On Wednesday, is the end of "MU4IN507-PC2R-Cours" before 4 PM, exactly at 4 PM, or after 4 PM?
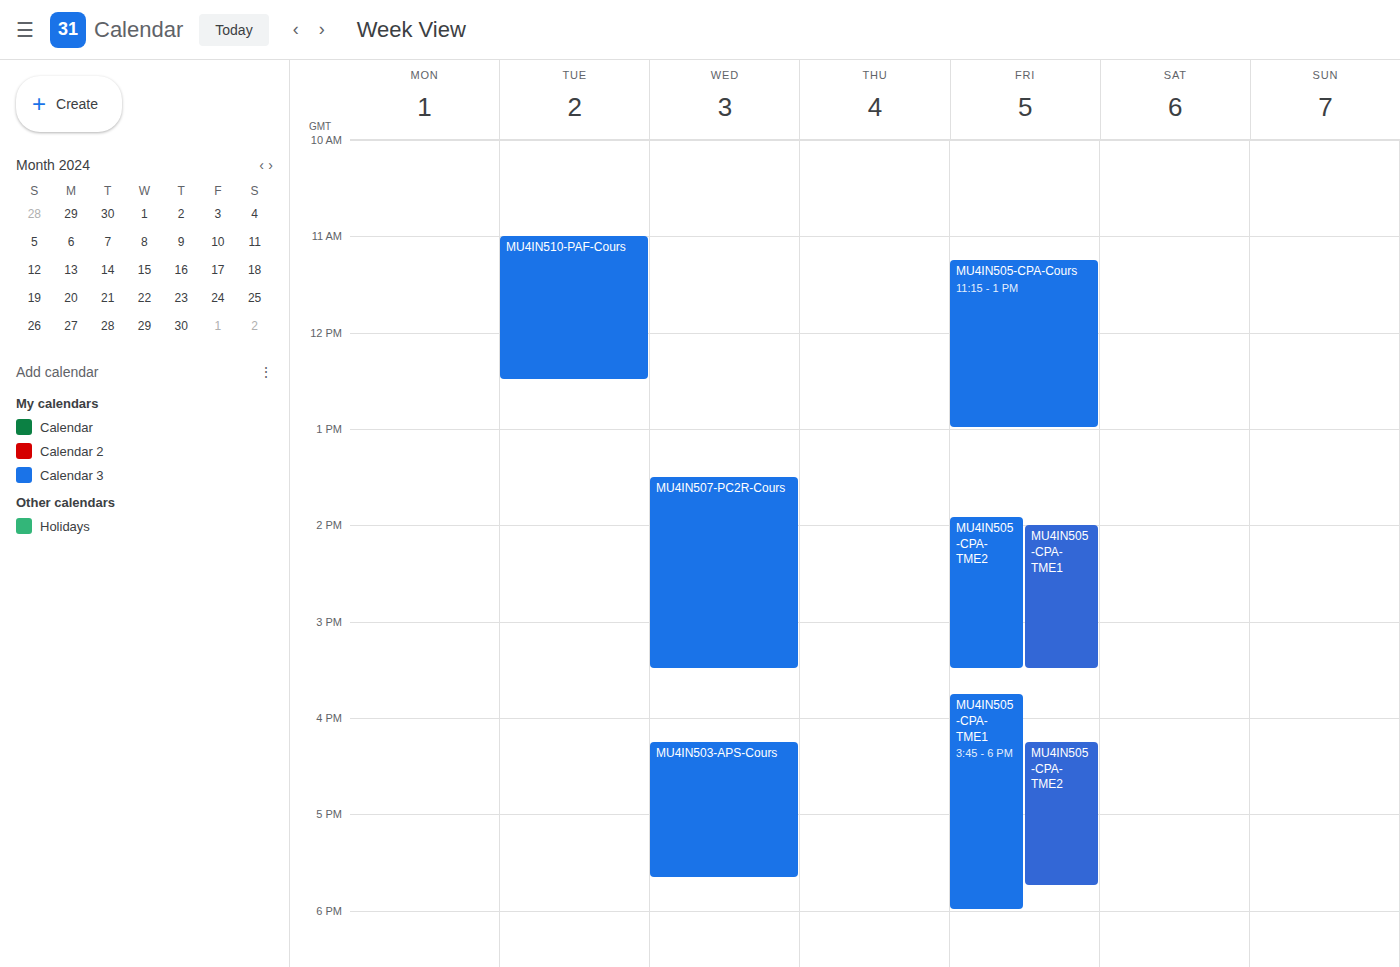
3:30 PM -- before 4 PM, 30 minutes above the 4 PM line.